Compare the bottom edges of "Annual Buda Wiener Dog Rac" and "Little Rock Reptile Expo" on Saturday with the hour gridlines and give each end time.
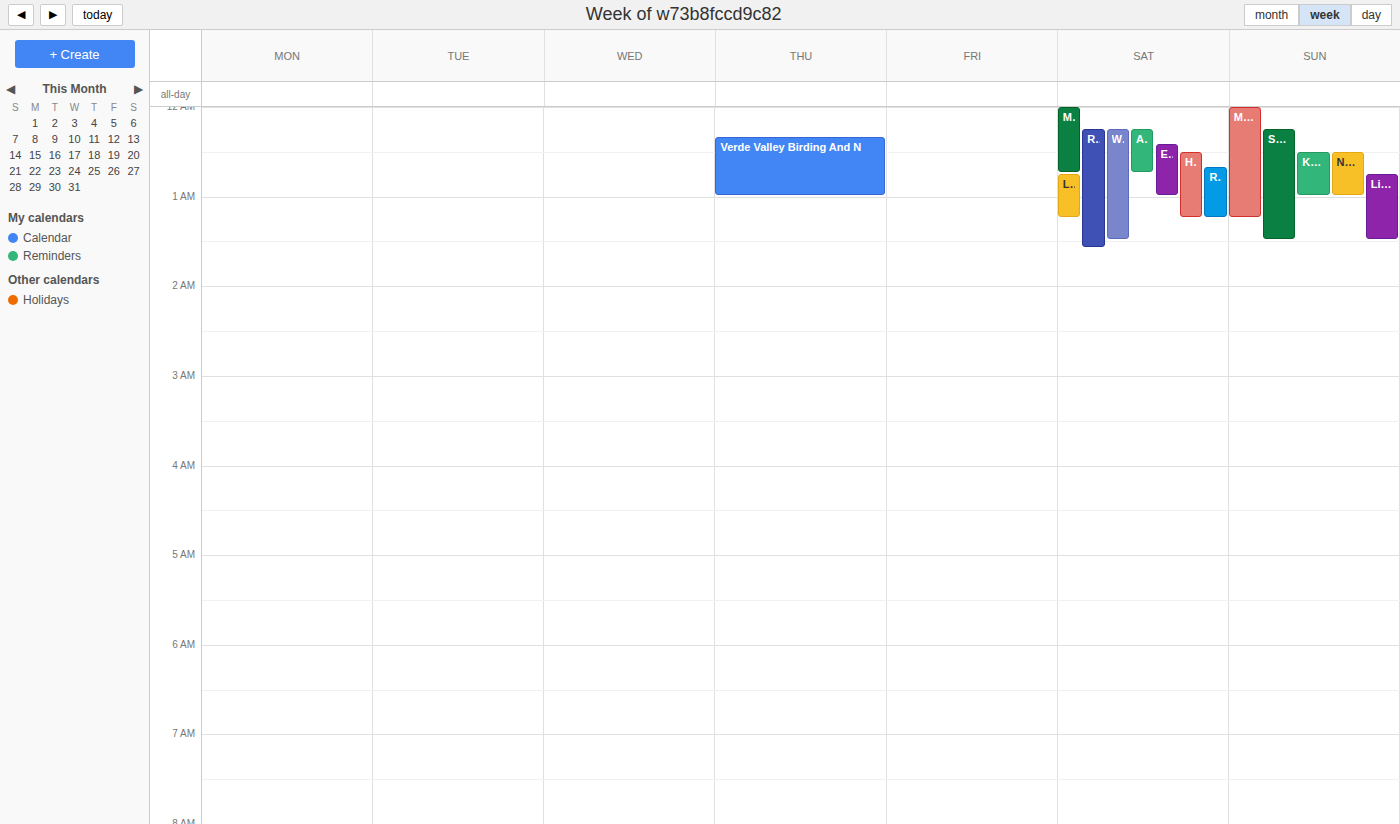
"Annual Buda Wiener Dog Rac": 12:45 AM, neither: three quarters of the way from the 12 AM line to the 1 AM line. "Little Rock Reptile Expo": 1:15 AM, neither: a quarter of the way from the 1 AM line to the 2 AM line.